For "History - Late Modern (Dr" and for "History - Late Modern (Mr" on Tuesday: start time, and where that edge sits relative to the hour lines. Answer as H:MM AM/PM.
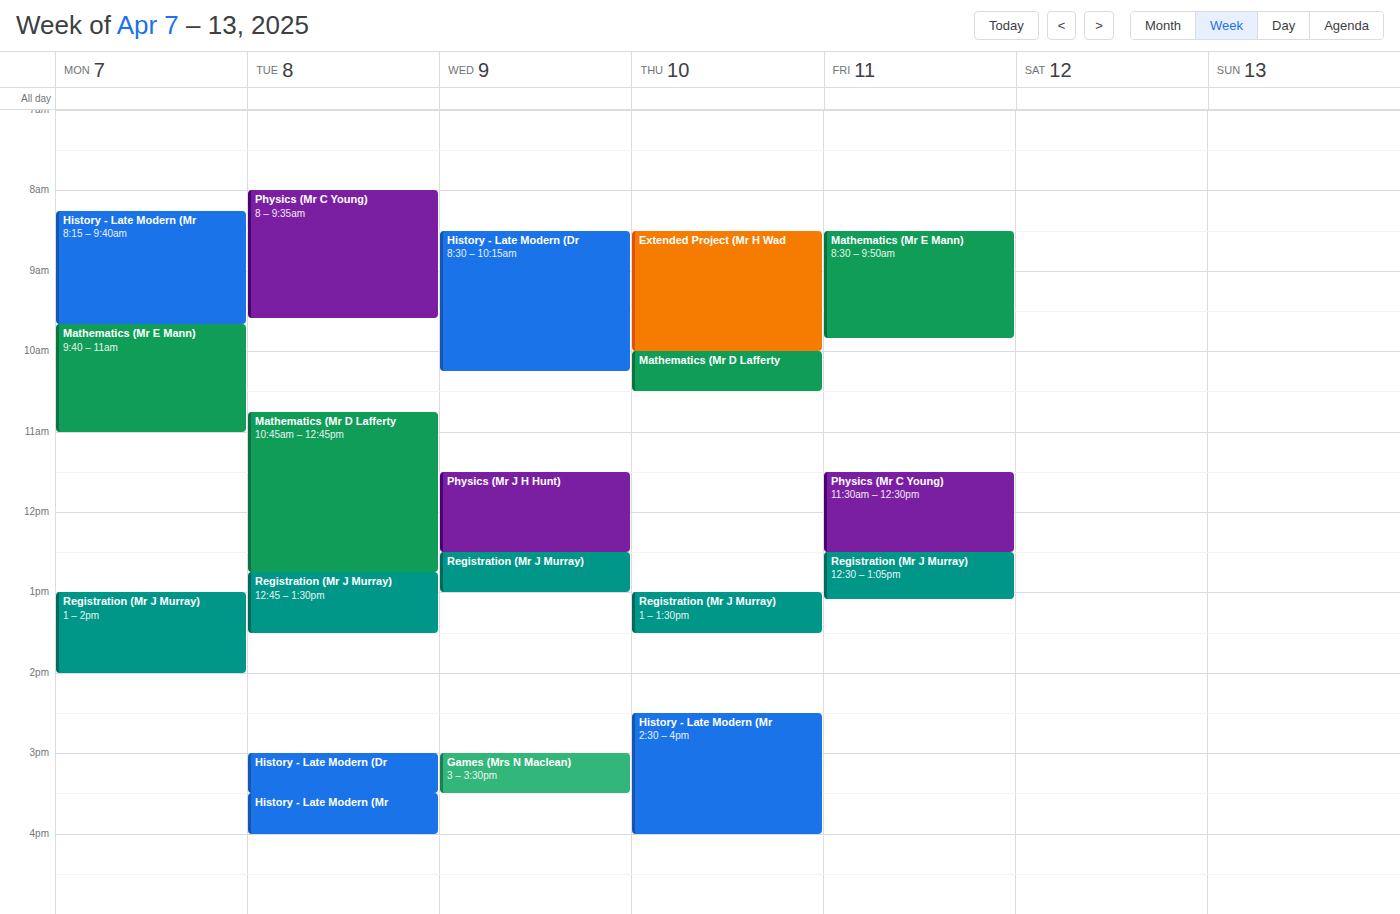
"History - Late Modern (Dr": 3:00 PM, exactly on the 3 PM line. "History - Late Modern (Mr": 3:30 PM, halfway between the 3 PM and 4 PM lines.